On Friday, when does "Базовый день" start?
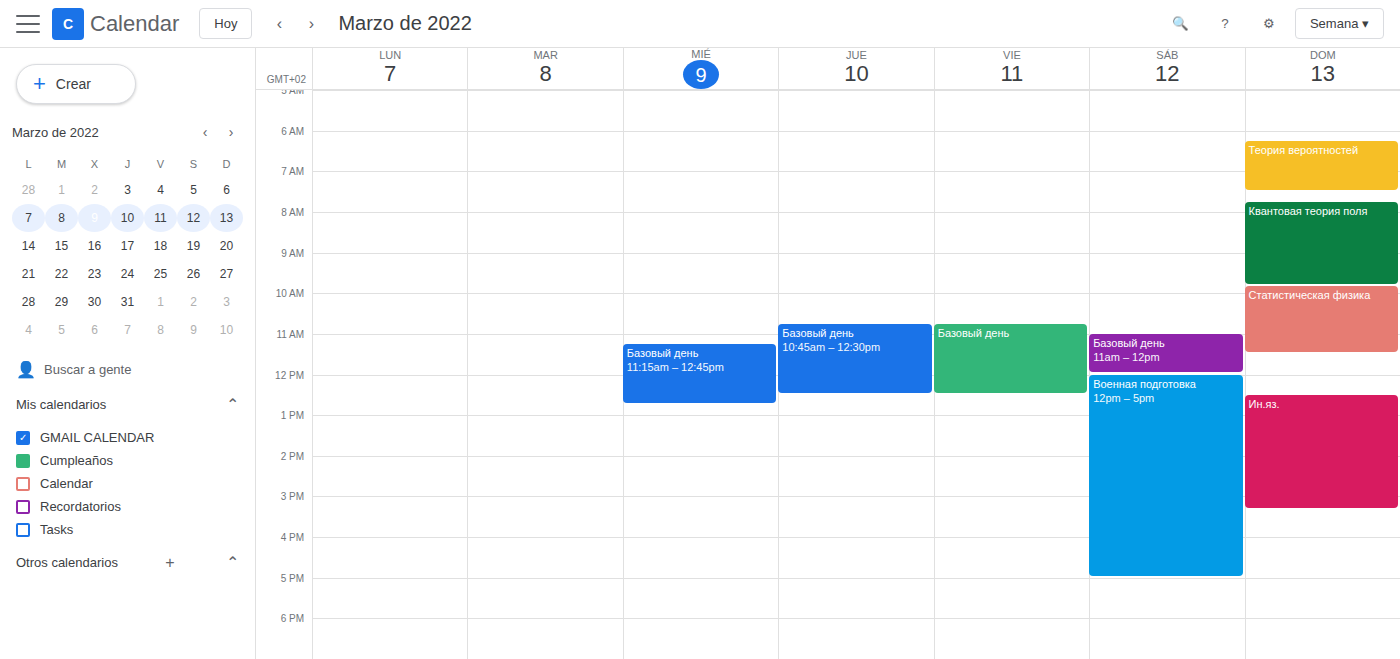
10:45 AM